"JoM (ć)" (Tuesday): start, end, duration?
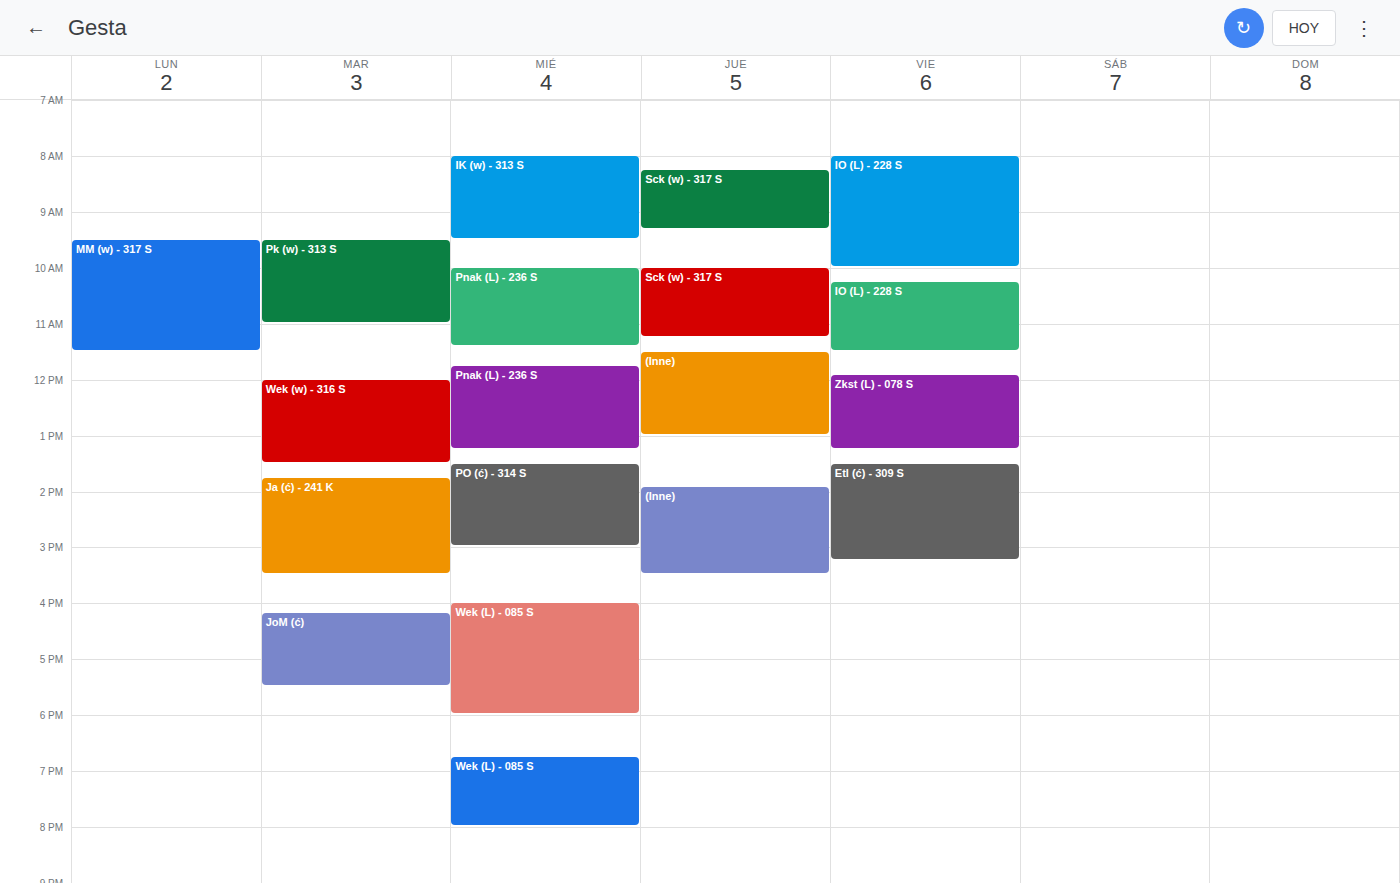
4:10 PM to 5:30 PM, 1 hour 20 minutes